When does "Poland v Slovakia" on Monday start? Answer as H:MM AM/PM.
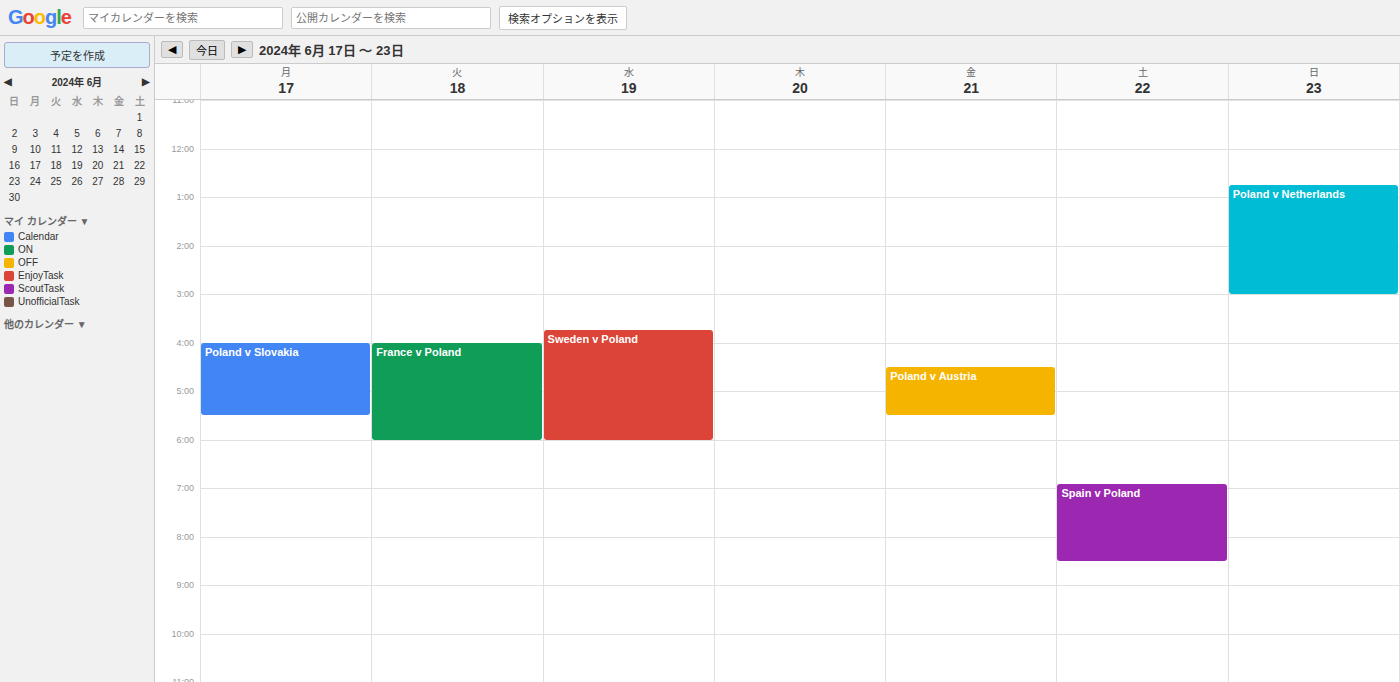
4:00 PM